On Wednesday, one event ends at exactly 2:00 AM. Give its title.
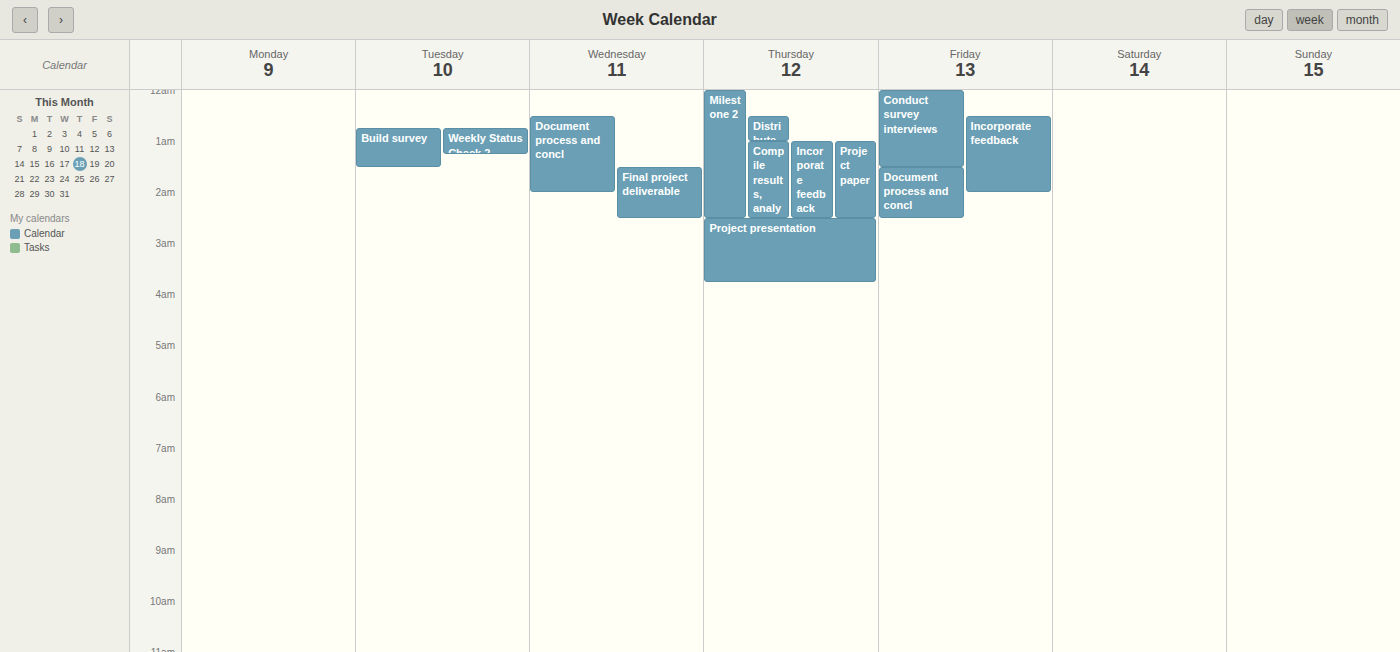
"Document process and concl"